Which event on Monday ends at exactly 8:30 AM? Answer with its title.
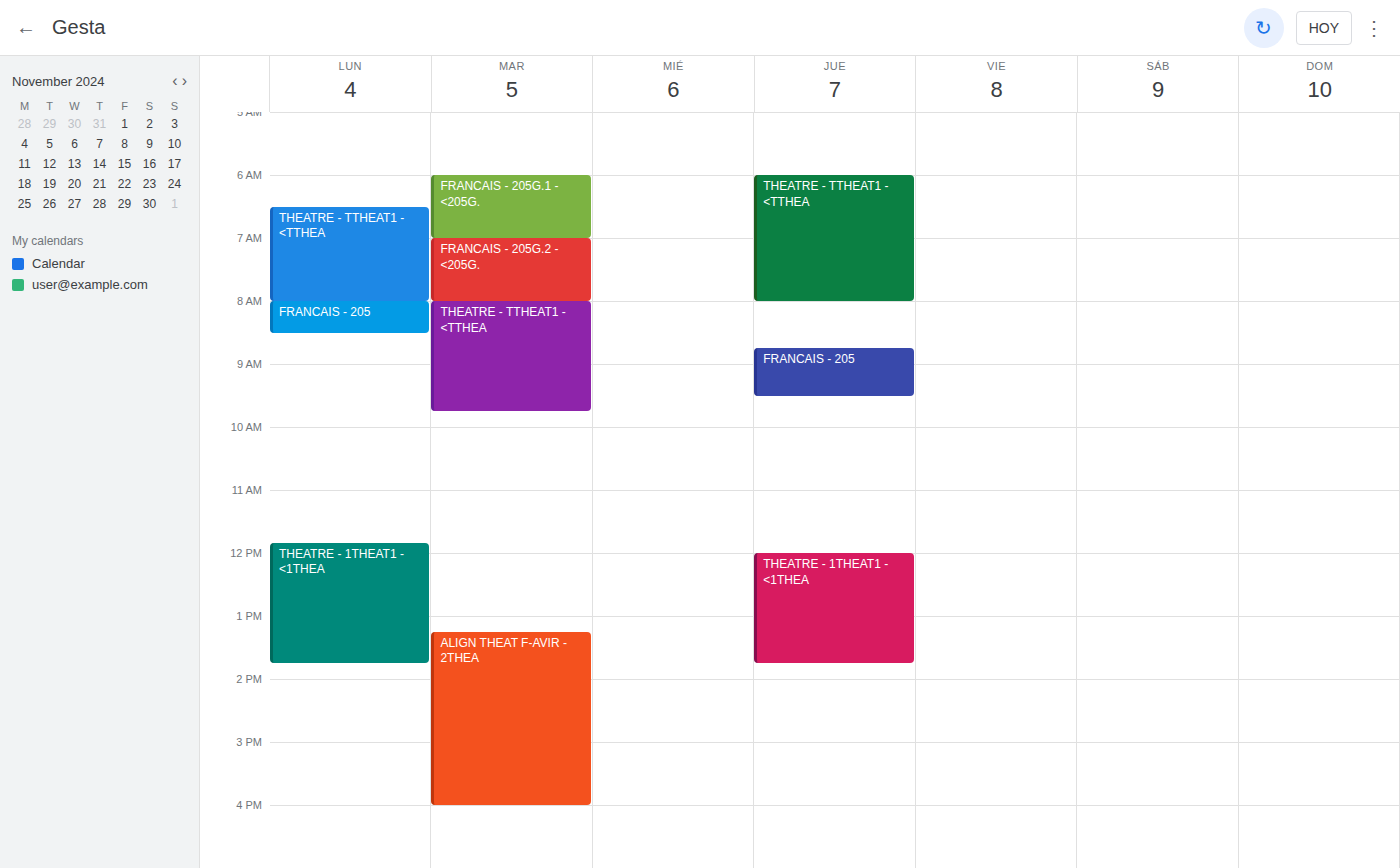
"FRANCAIS - 205"